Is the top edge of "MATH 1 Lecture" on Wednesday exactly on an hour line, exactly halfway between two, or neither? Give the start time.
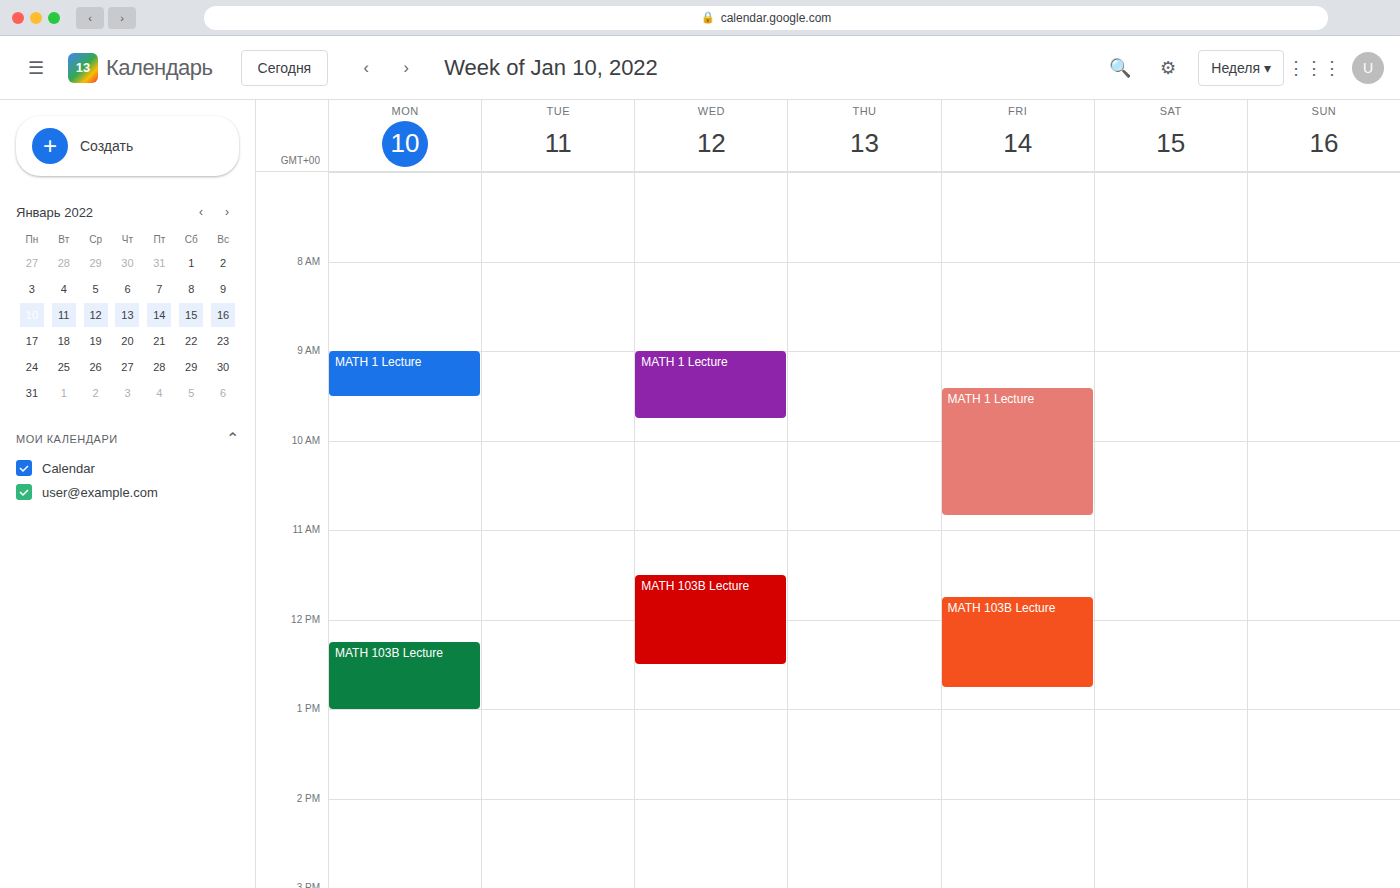
09:00 -- exactly on the 09:00 line.